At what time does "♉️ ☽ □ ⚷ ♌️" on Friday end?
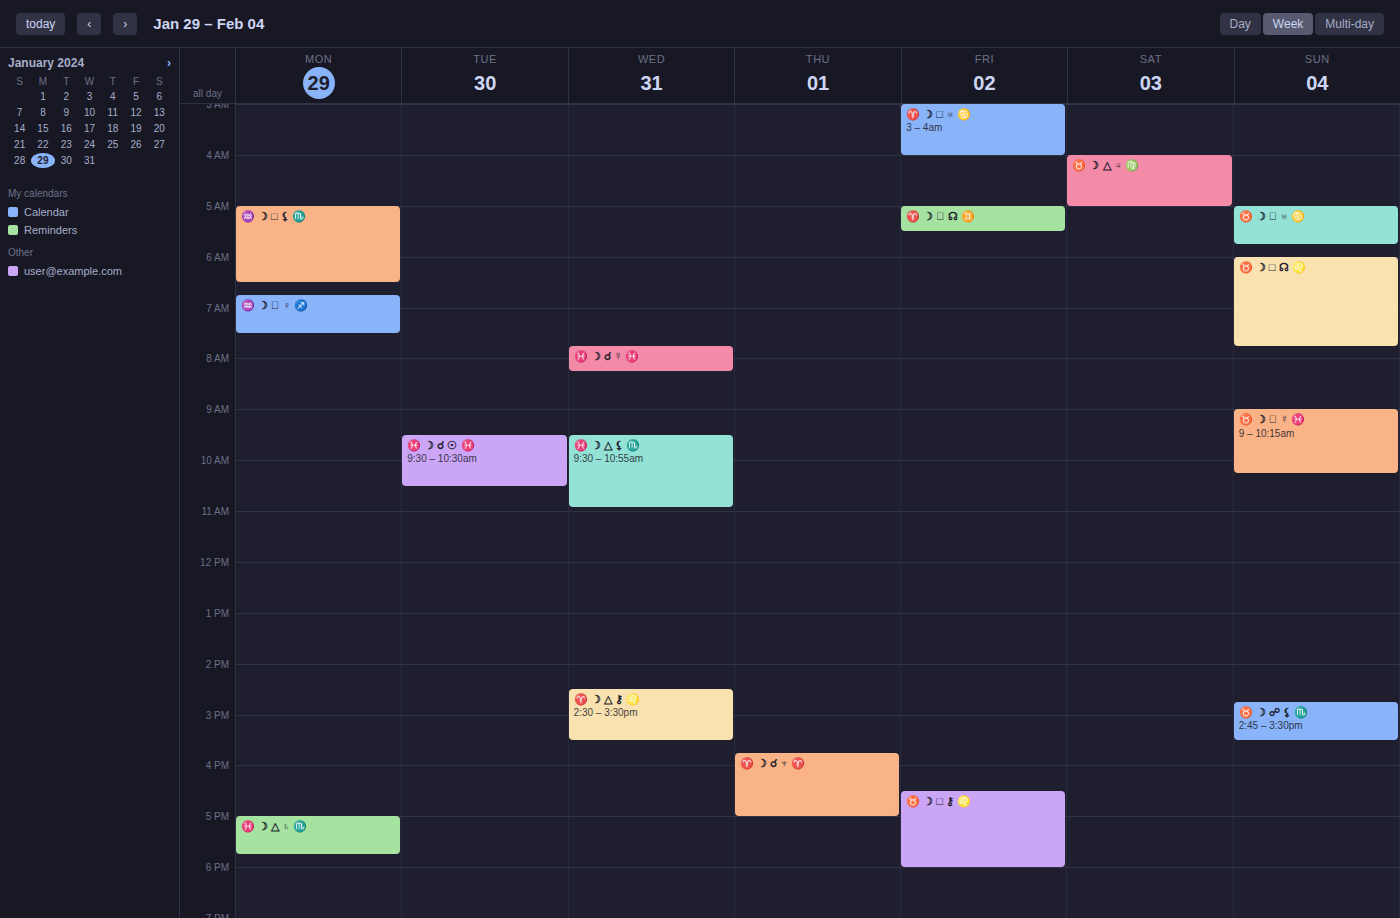
6:00 PM